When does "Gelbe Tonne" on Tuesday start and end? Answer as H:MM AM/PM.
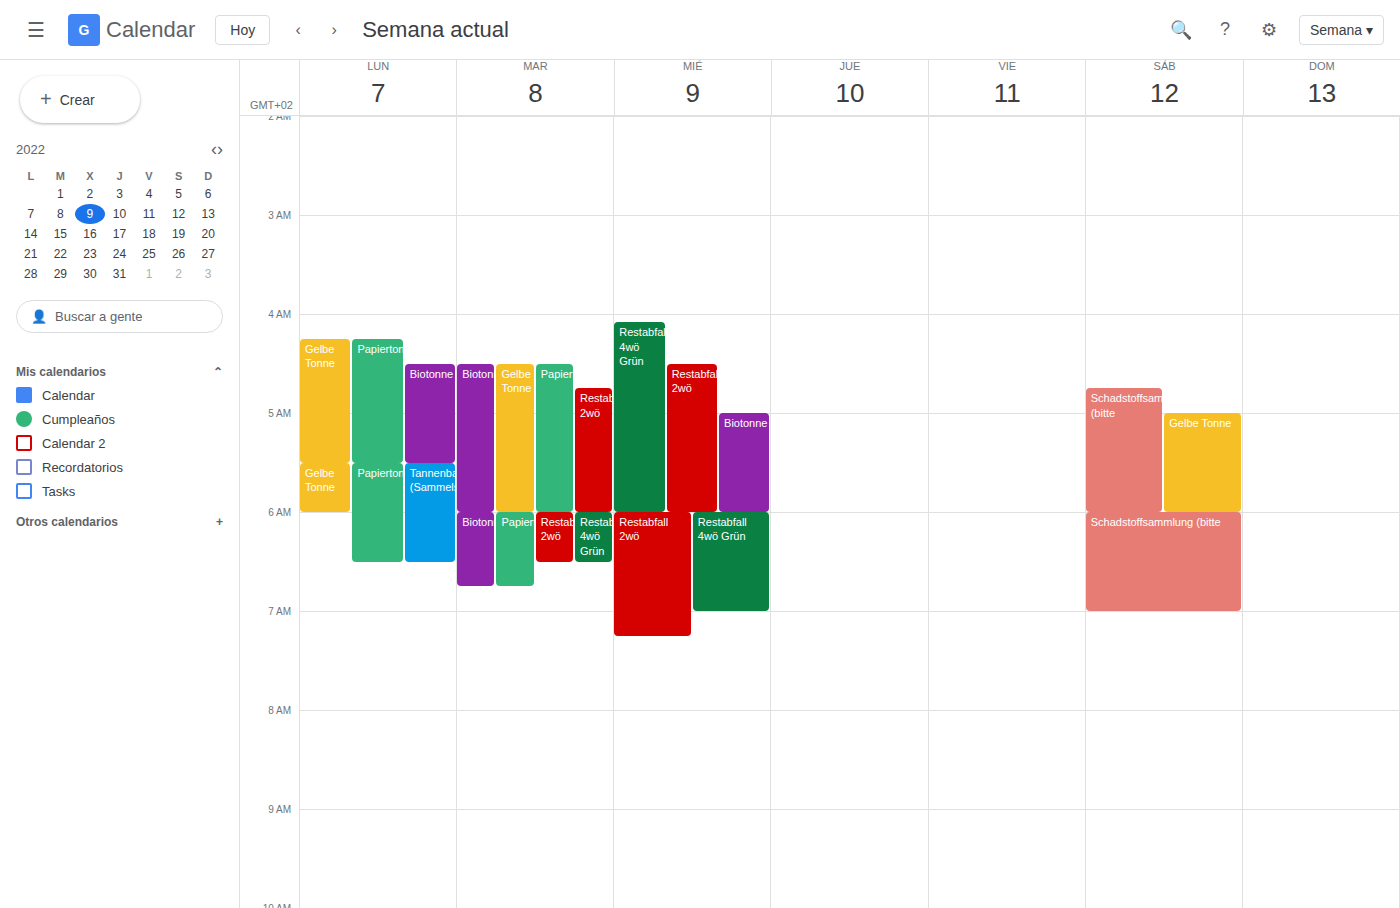
4:30 AM to 6:00 AM